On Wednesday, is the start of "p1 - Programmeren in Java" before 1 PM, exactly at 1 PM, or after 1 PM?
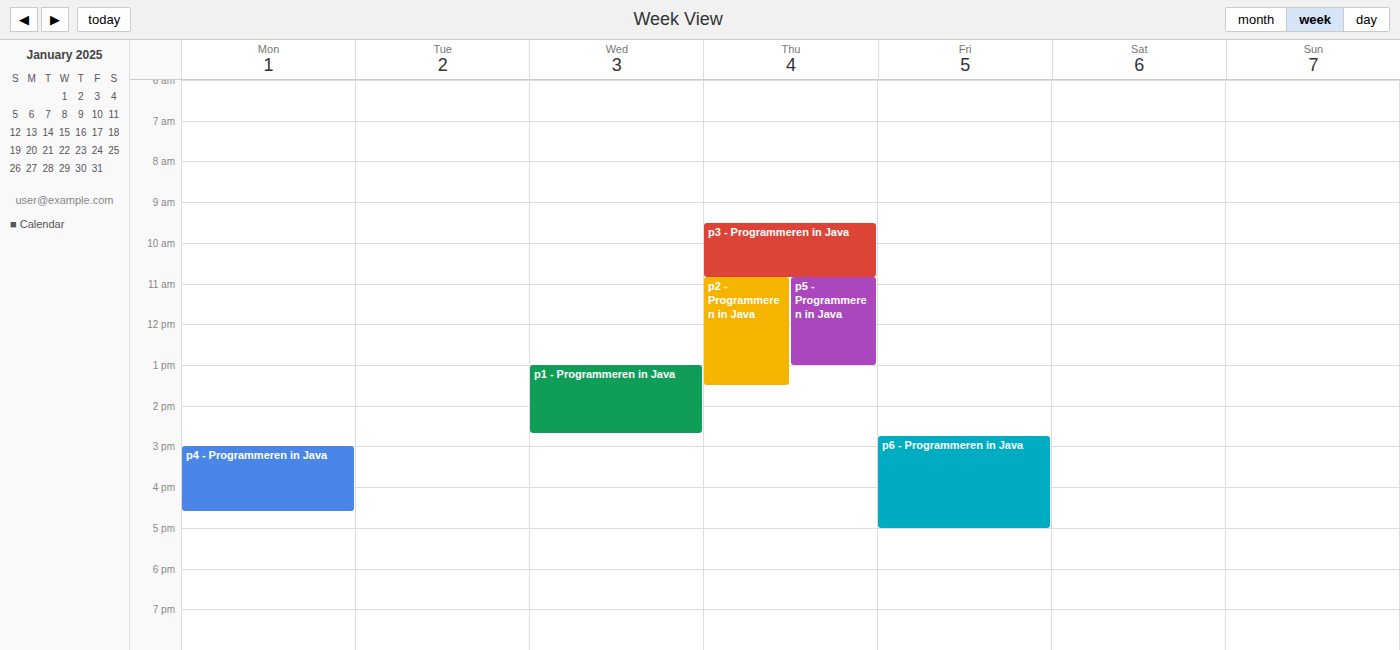
1:00 PM -- exactly at 1 PM, on the 1 PM line.